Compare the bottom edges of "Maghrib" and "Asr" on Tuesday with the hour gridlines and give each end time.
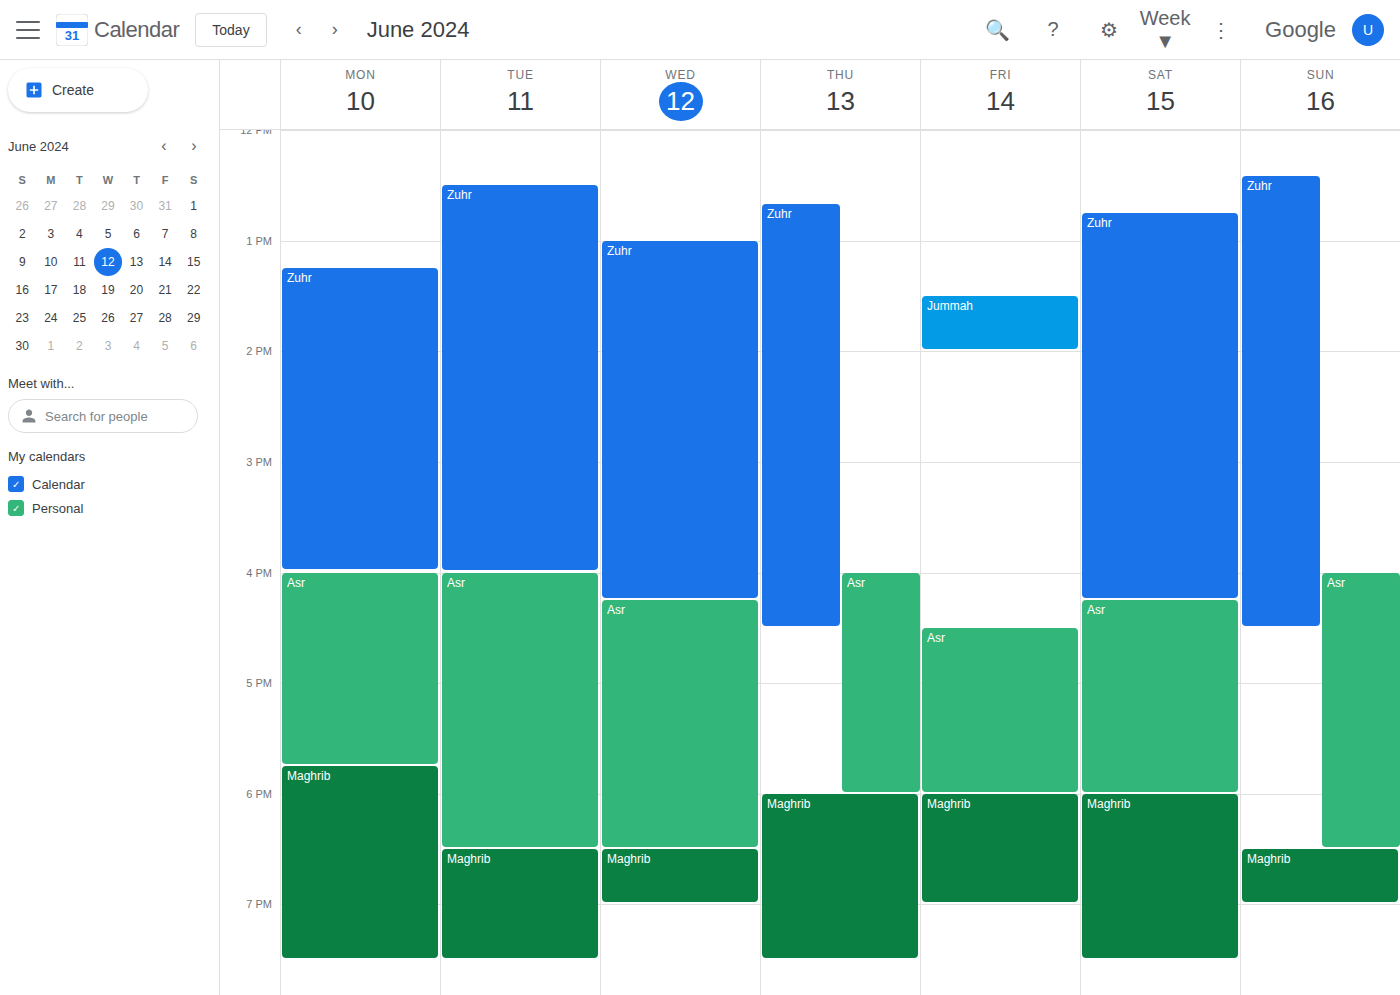
"Maghrib": 7:30 PM, halfway between the 7 PM and 8 PM lines. "Asr": 6:30 PM, halfway between the 6 PM and 7 PM lines.